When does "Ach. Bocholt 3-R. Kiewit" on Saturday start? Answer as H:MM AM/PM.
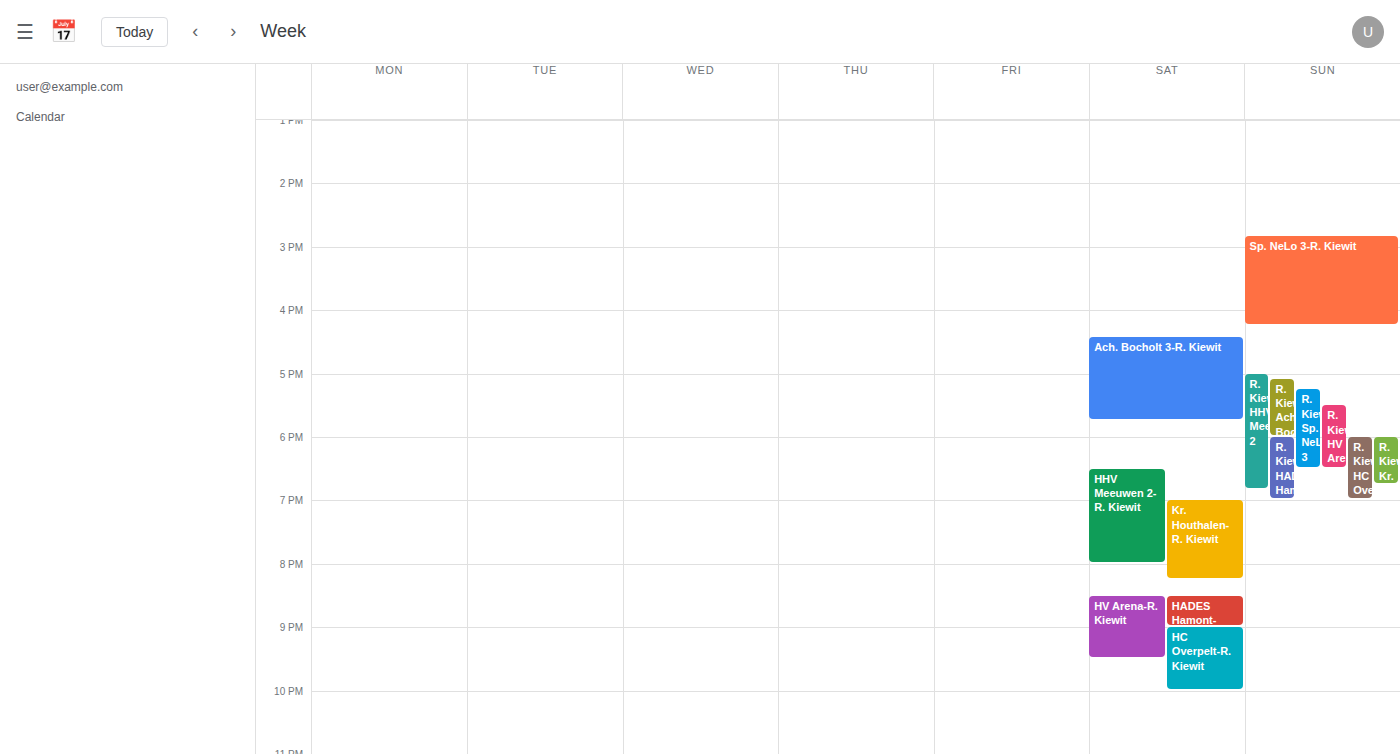
4:25 PM